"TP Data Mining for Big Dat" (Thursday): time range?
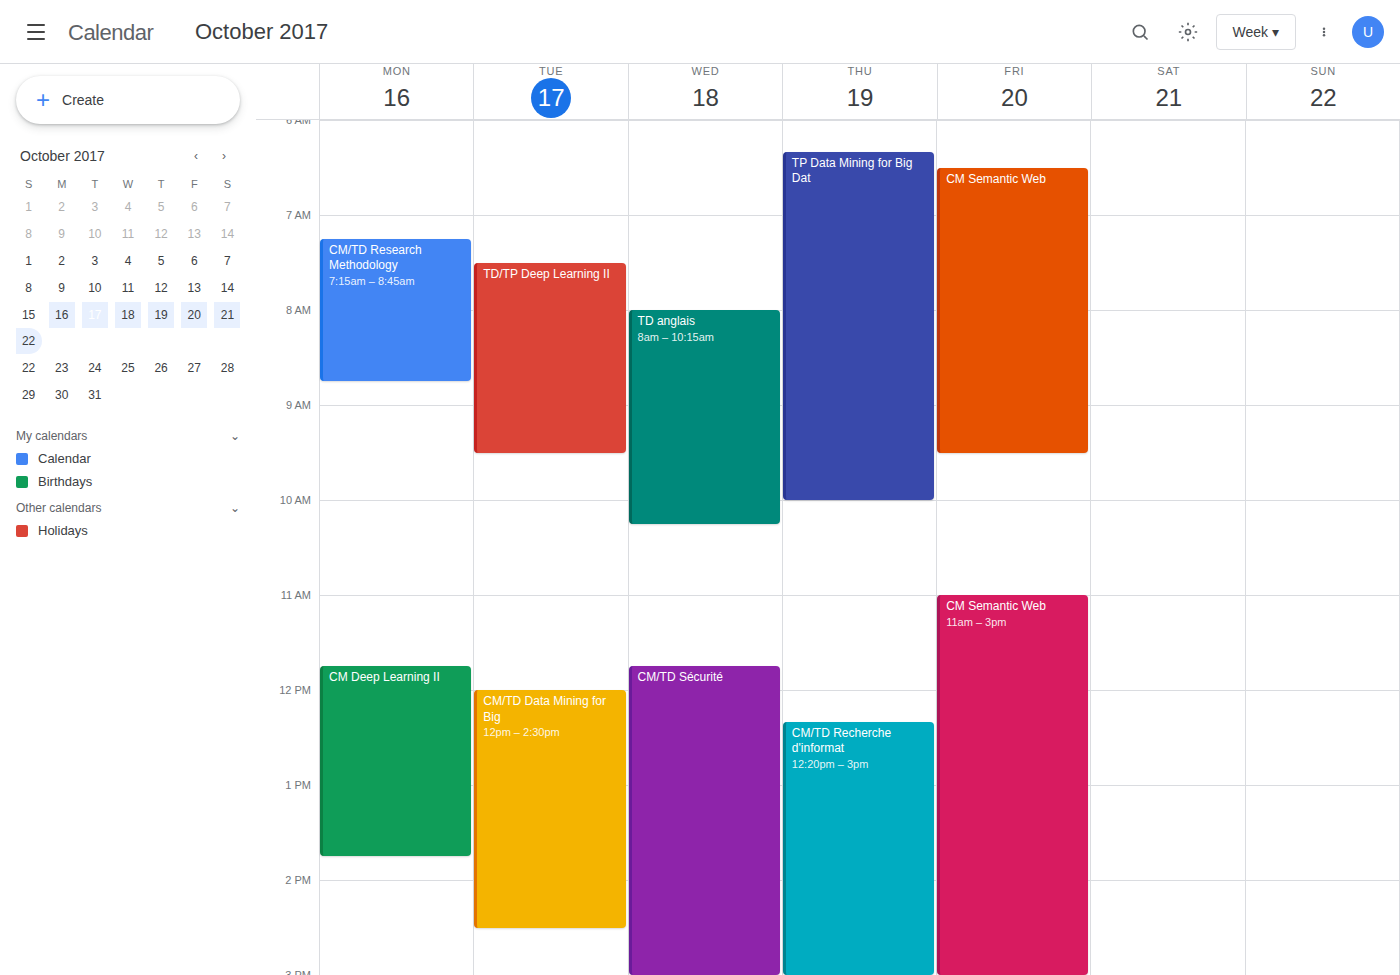
6:20 AM to 10:00 AM